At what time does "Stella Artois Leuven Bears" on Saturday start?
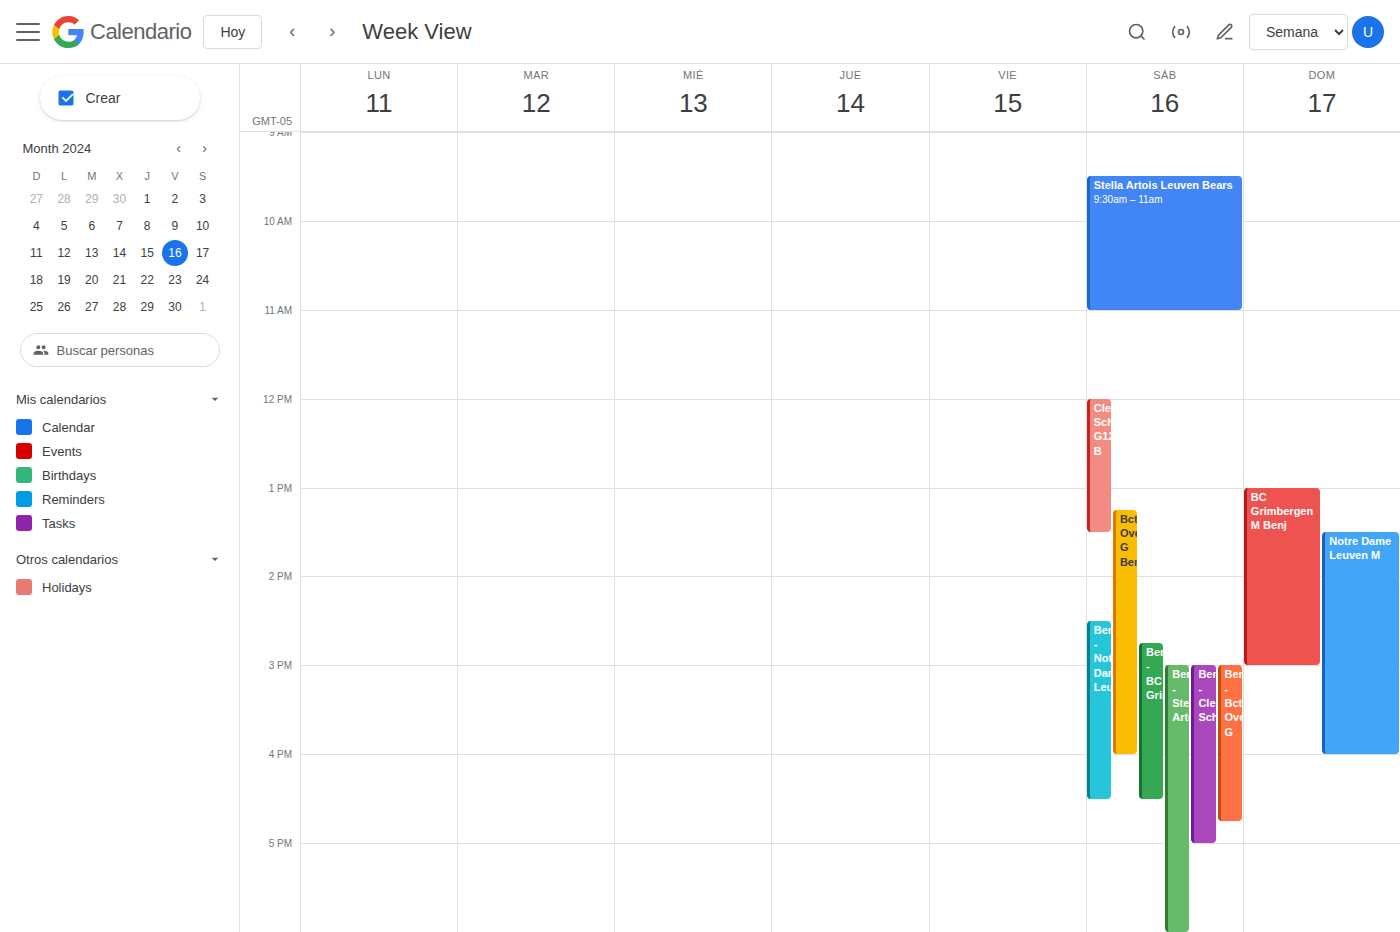
9:30 AM